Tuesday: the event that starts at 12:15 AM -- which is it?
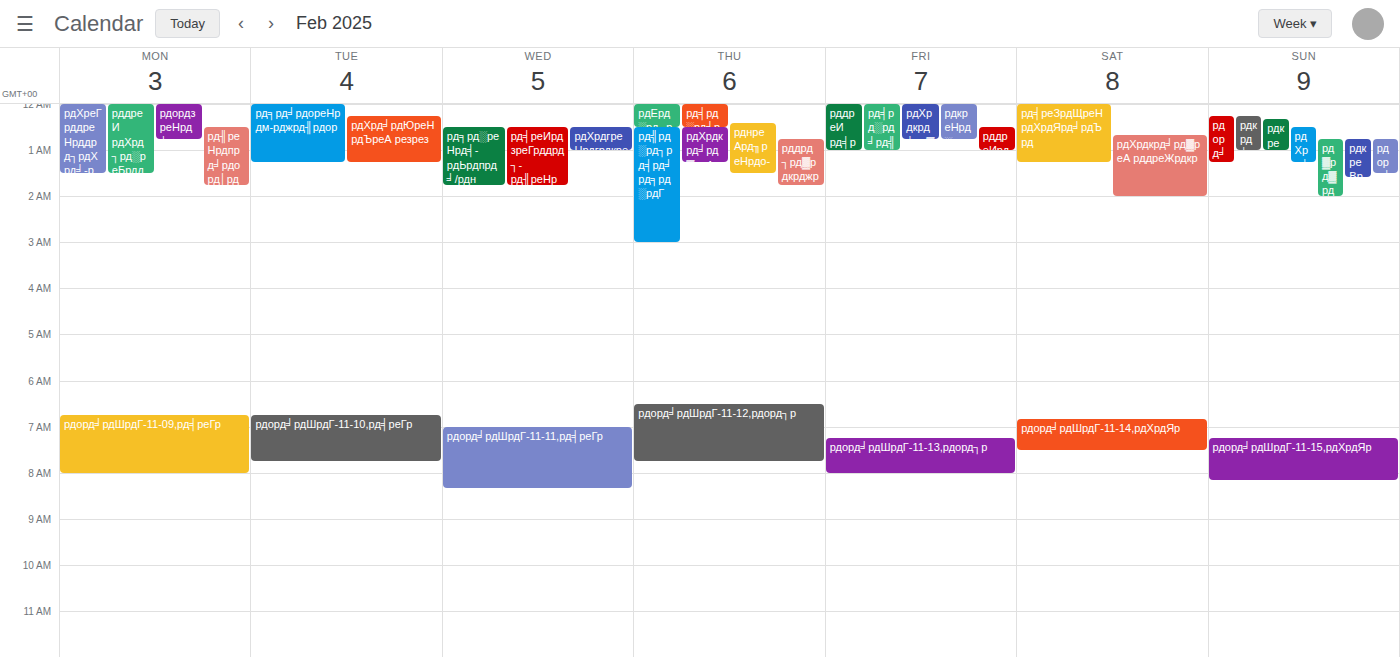
"рдХрд╛рдЮреНрдЪреА резрез"